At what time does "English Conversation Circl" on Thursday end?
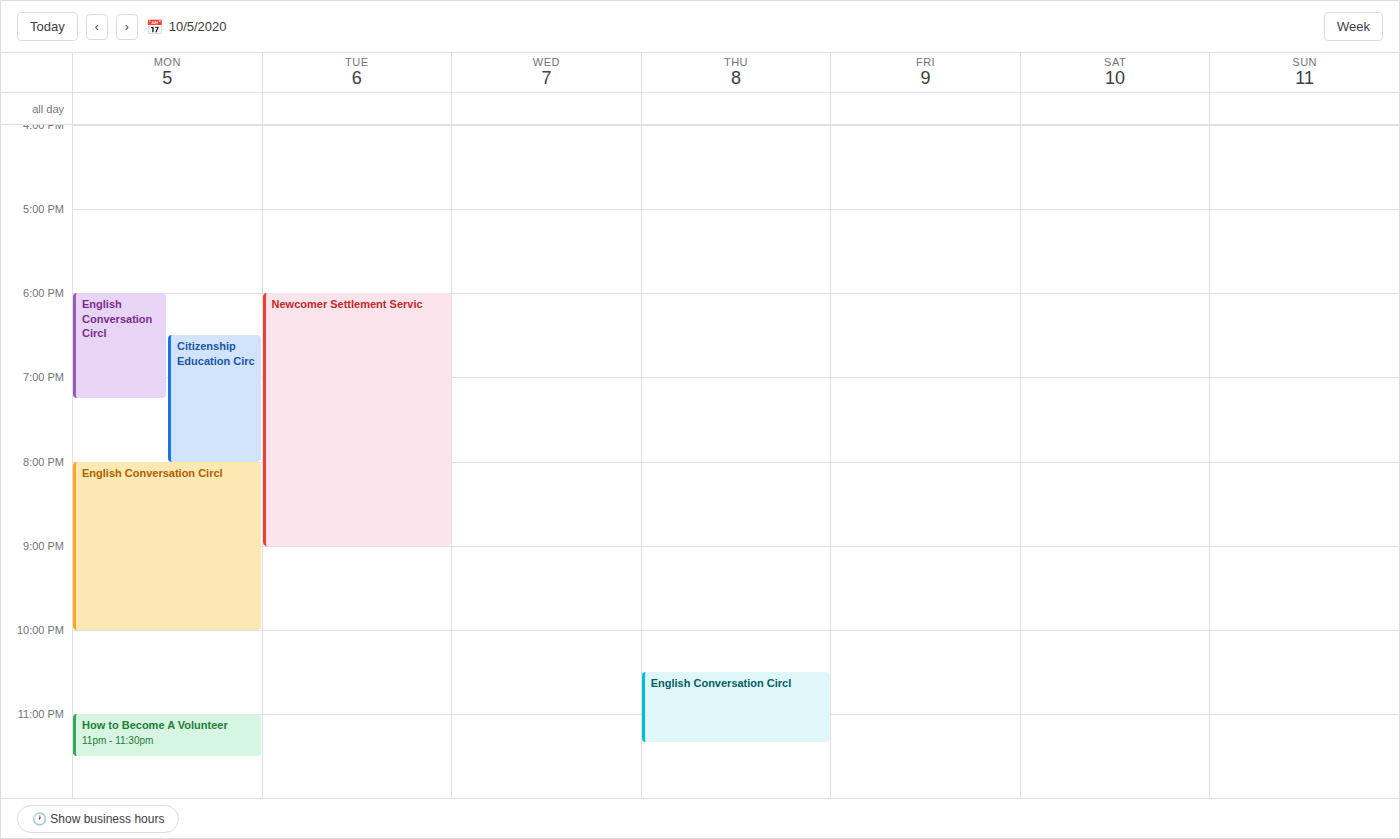
11:20 PM